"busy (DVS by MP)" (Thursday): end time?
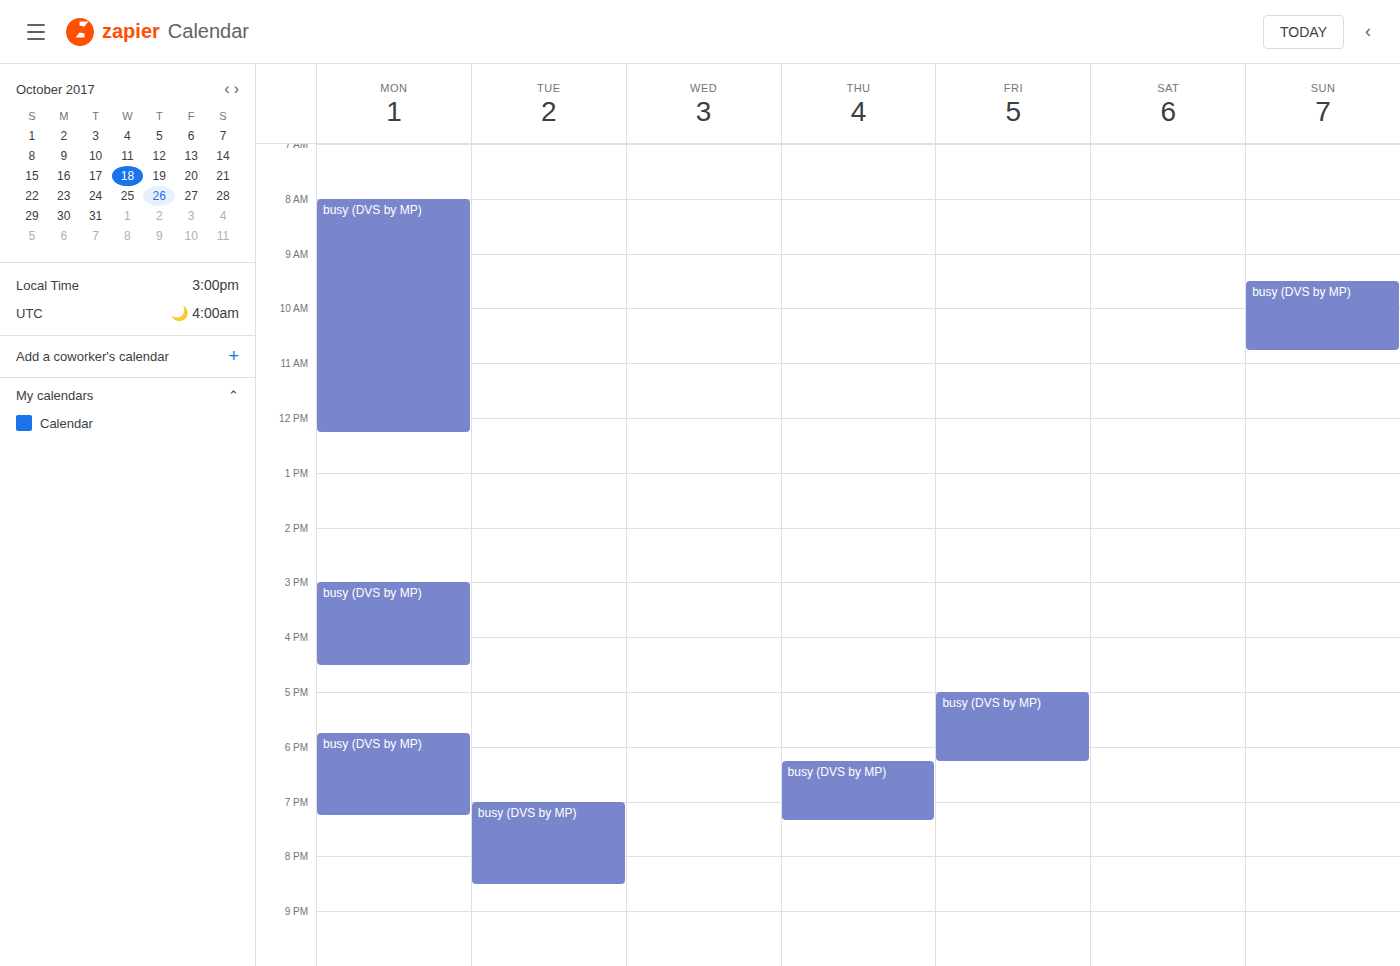
7:20 PM